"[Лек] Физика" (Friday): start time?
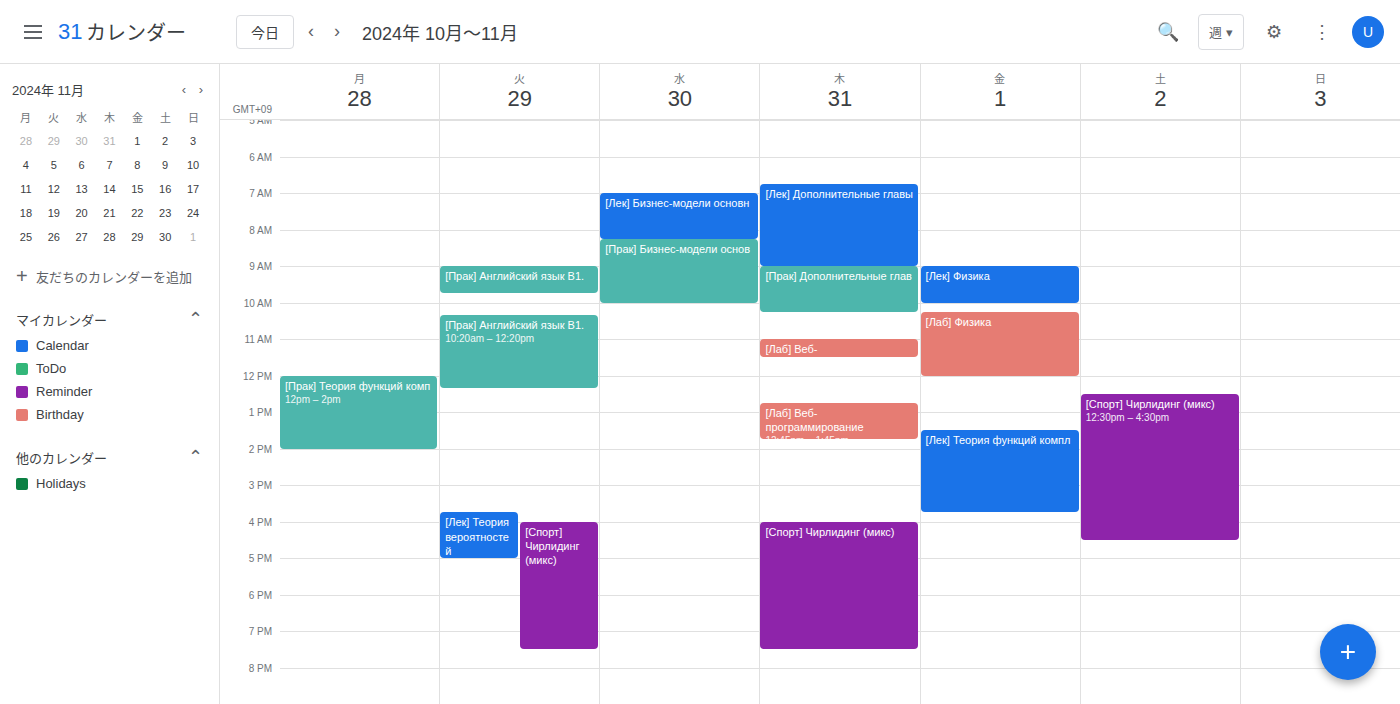
9:00 AM